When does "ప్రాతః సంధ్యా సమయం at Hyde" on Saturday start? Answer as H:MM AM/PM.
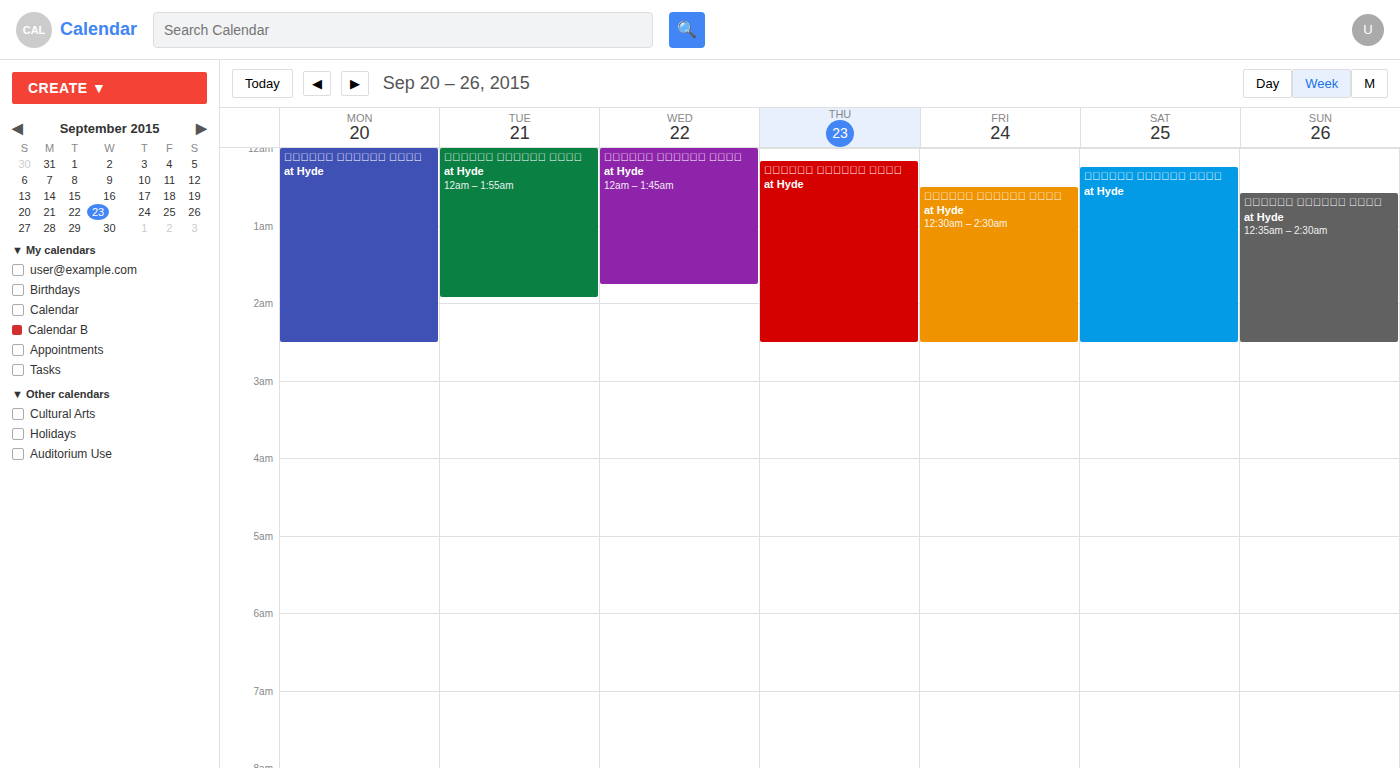
12:15 AM